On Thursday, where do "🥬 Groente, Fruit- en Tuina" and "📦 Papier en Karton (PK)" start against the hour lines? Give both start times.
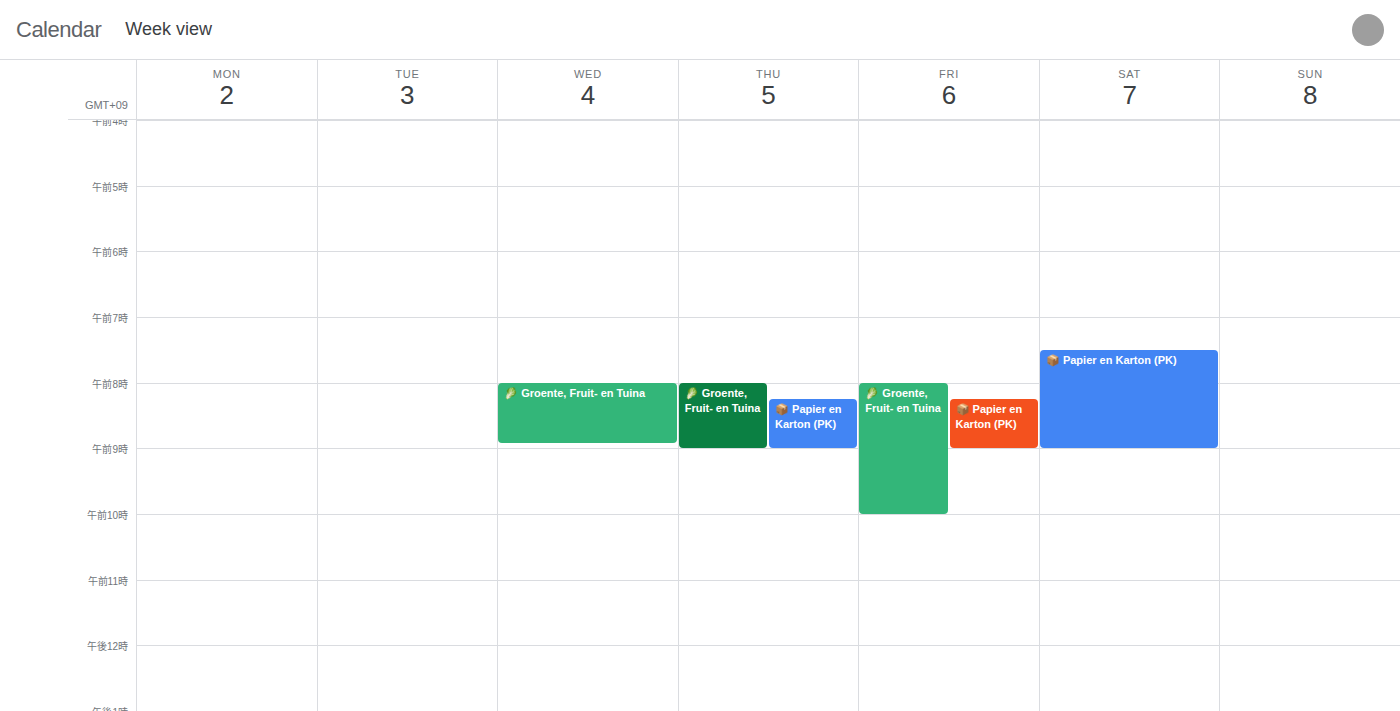
"🥬 Groente, Fruit- en Tuina": 8:00 AM, exactly on the 8 AM line. "📦 Papier en Karton (PK)": 8:15 AM, neither: a quarter of the way from the 8 AM line to the 9 AM line.